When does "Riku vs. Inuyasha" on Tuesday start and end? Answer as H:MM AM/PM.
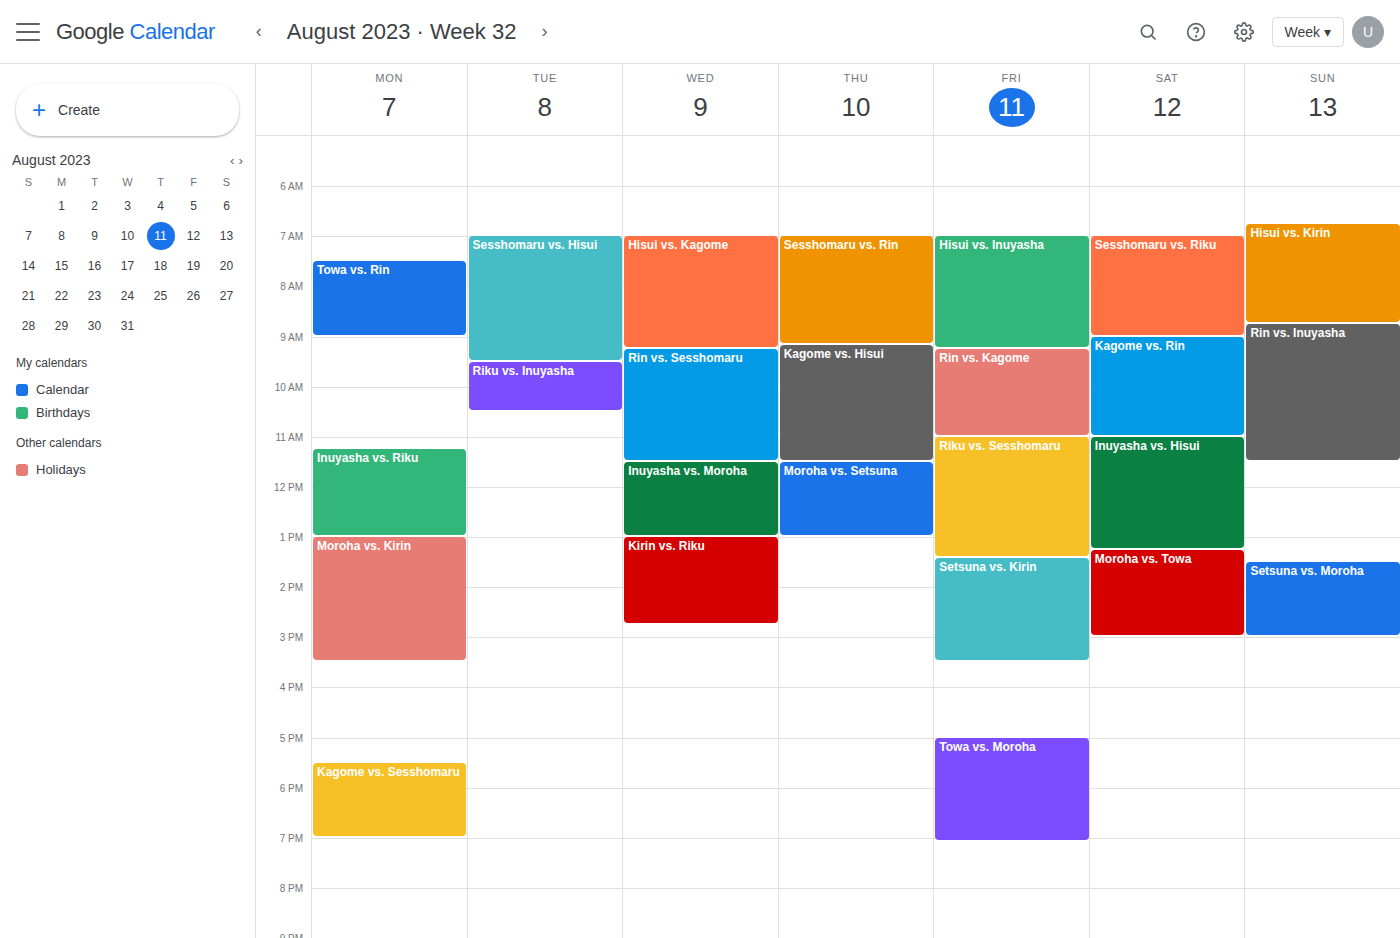
9:30 AM to 10:30 AM